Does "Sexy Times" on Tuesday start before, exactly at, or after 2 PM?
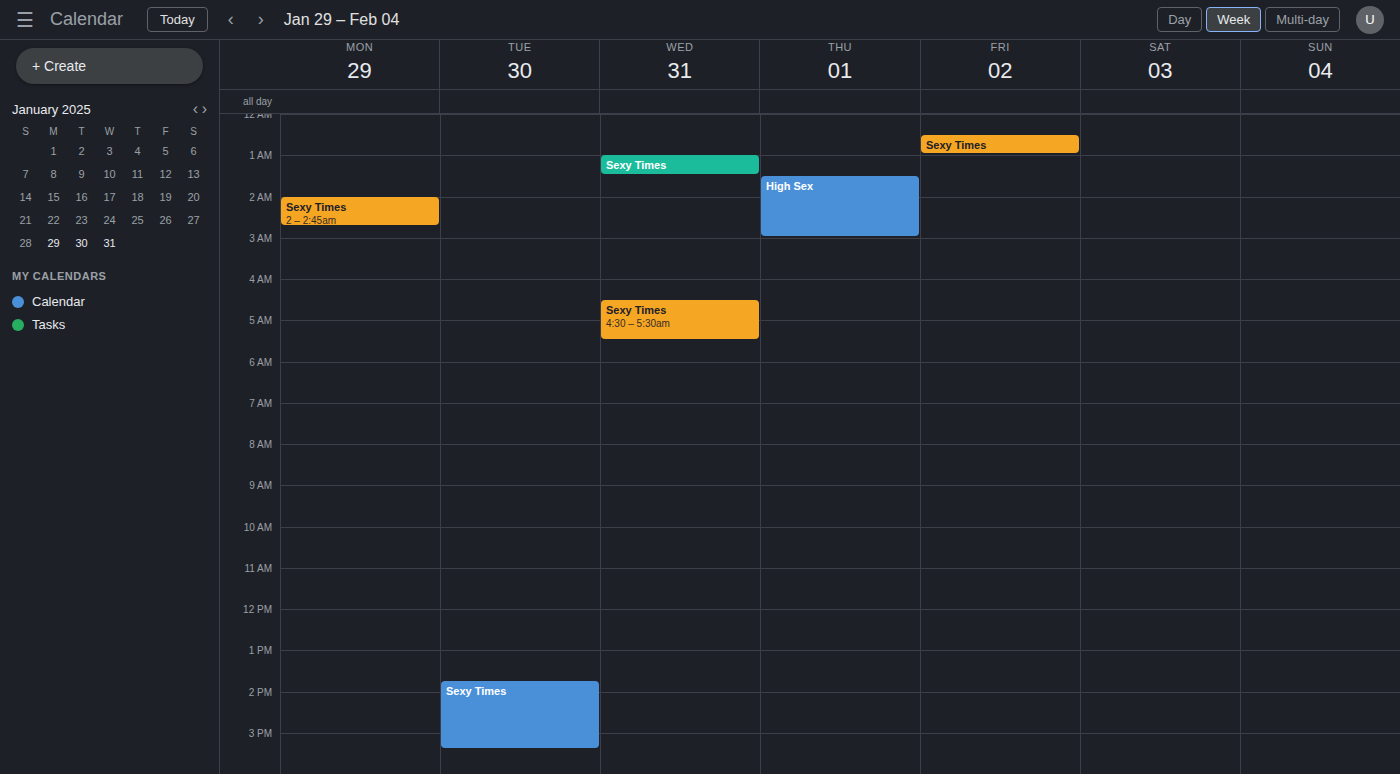
1:45 PM -- before 2 PM, 15 minutes above the 2 PM line.